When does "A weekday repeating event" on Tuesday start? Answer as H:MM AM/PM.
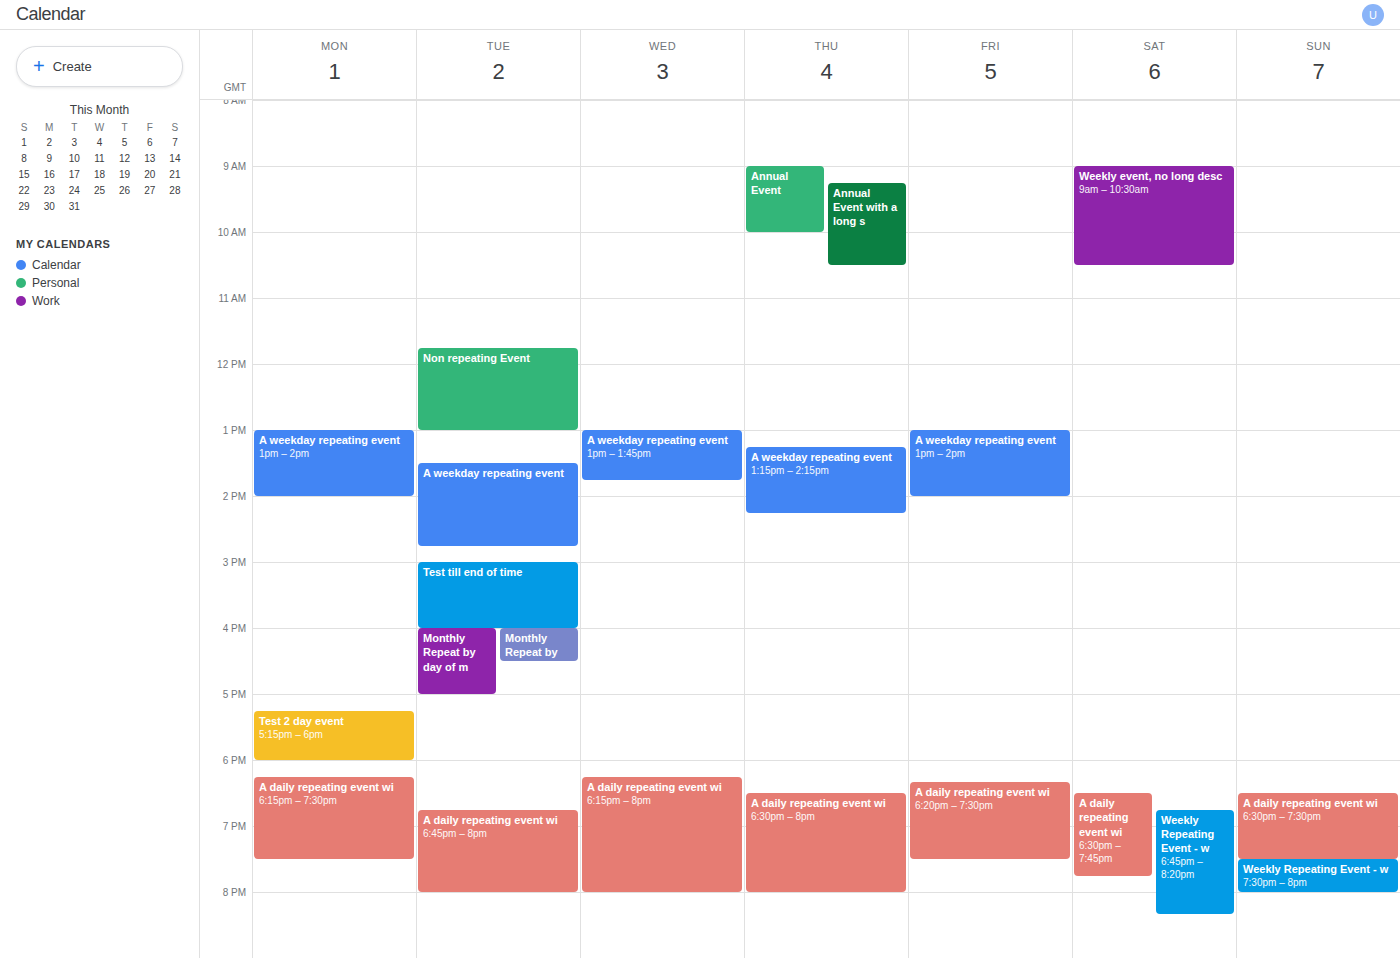
1:30 PM